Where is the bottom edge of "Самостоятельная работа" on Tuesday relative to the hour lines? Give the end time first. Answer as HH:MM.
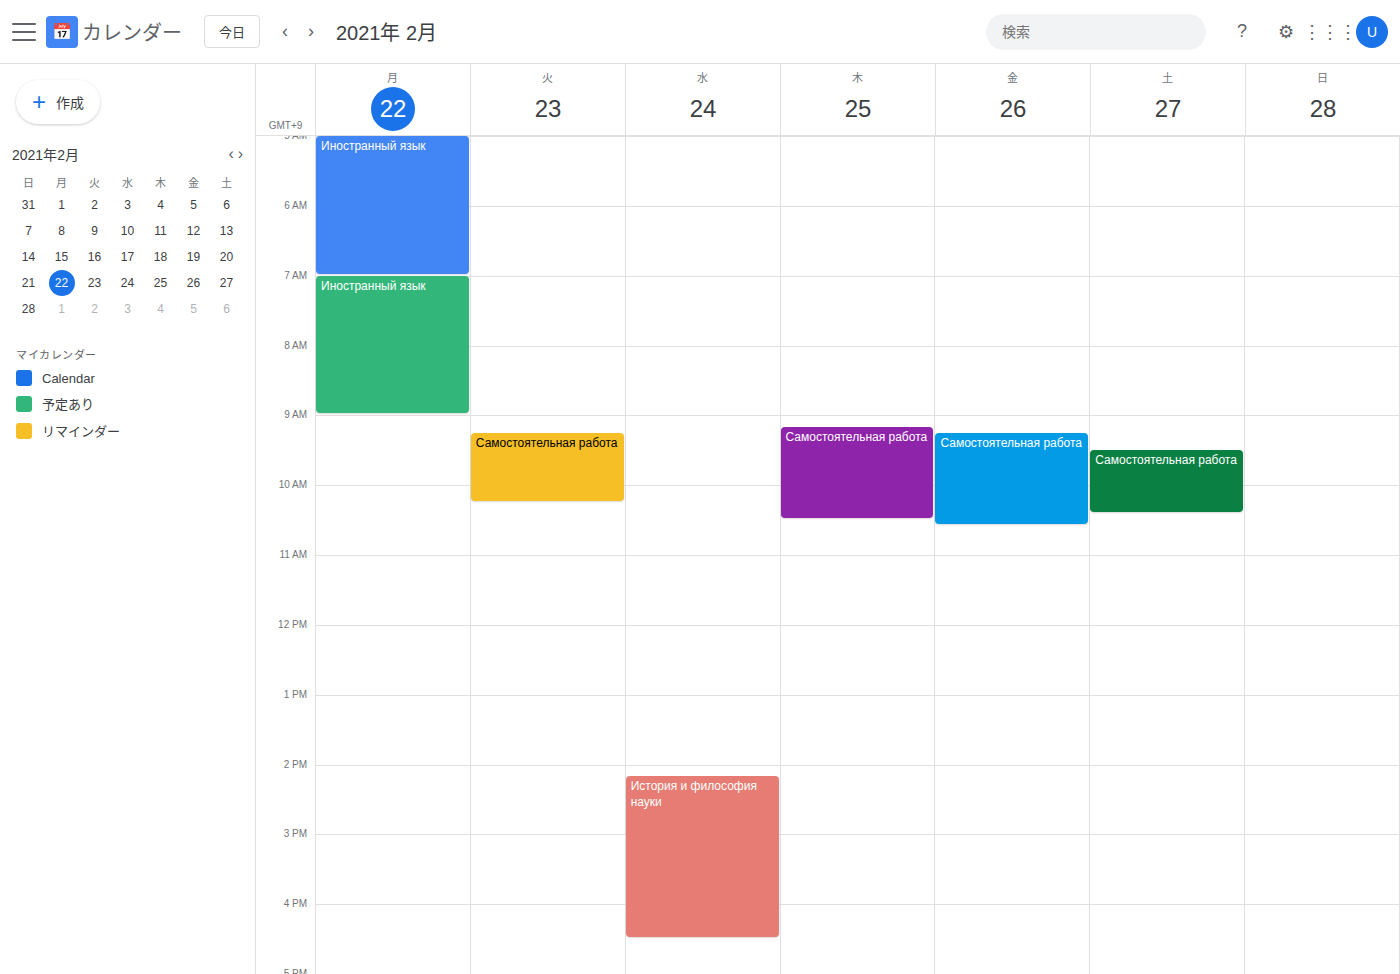
10:15 -- neither: a quarter of the way from the 10:00 line to the 11:00 line.